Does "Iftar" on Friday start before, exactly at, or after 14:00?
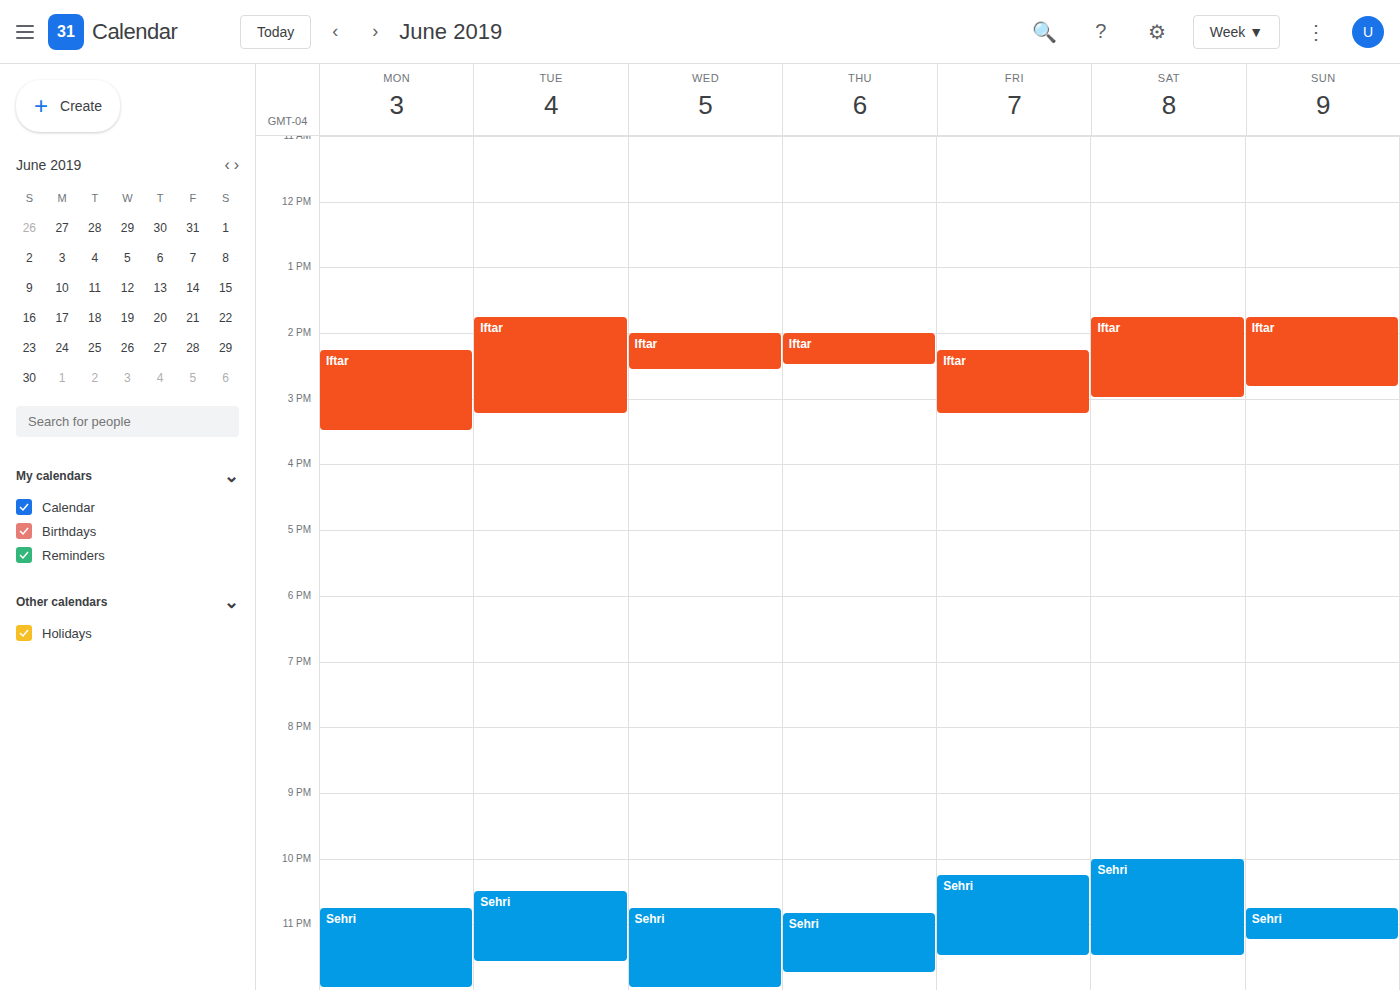
14:15 -- after 14:00, 15 minutes below the 14:00 line.